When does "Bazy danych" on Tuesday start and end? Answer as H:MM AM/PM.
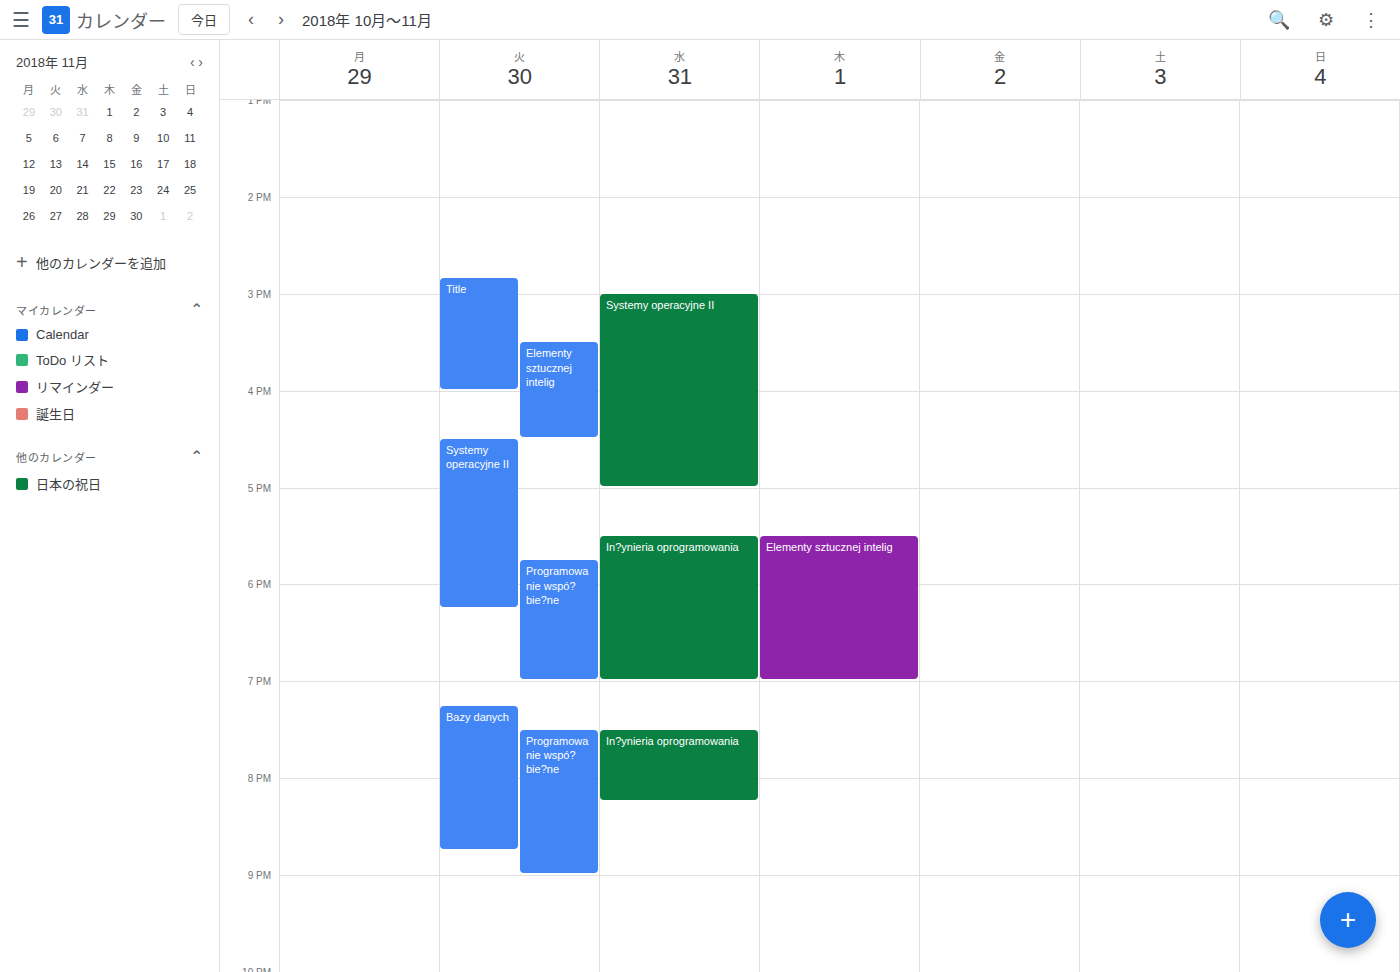
7:15 PM to 8:45 PM